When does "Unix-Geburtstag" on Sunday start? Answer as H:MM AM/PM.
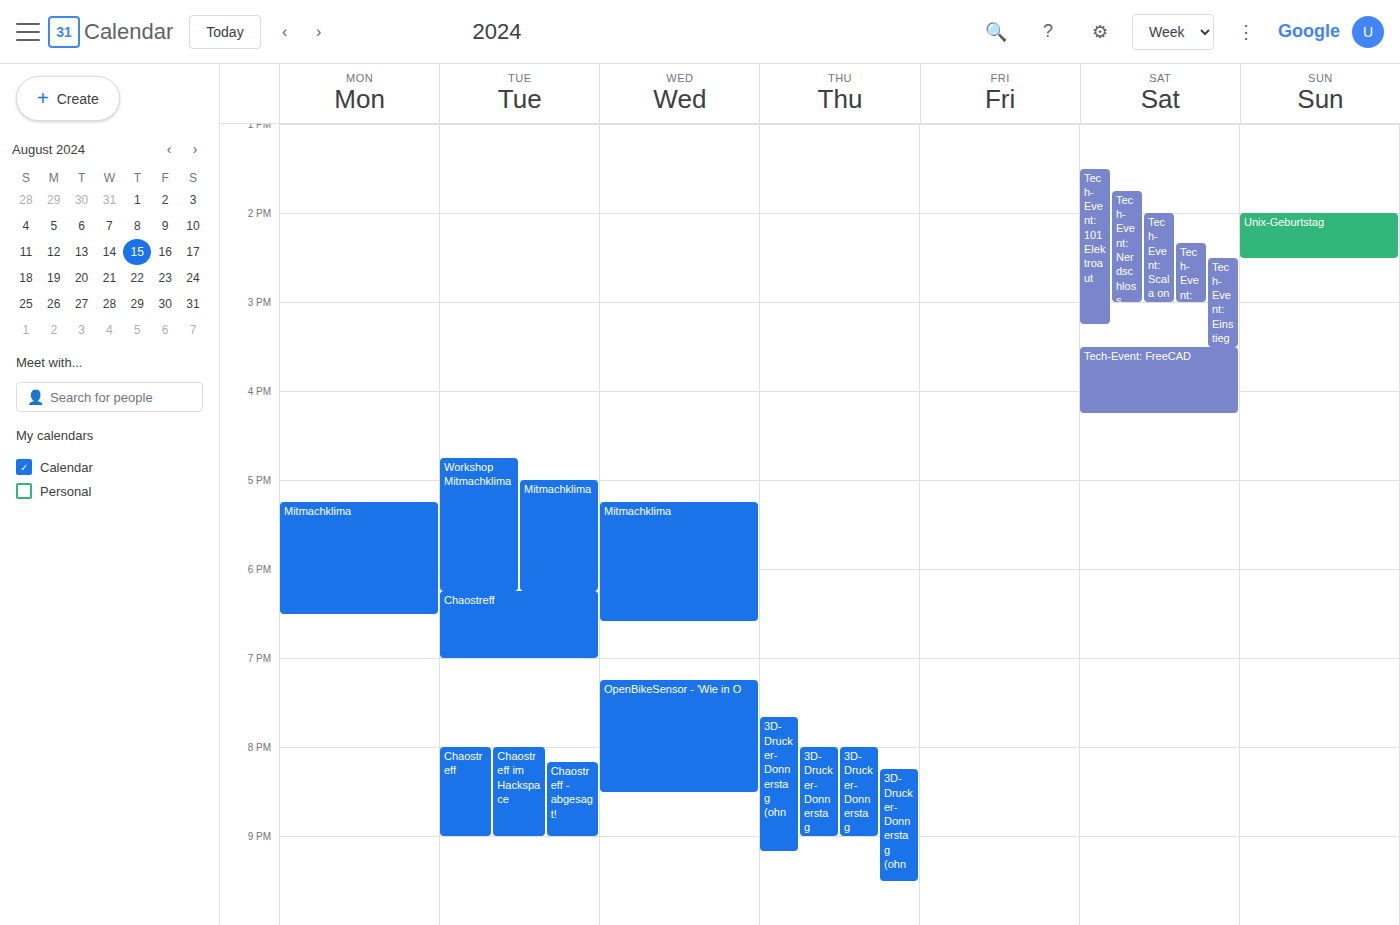
2:00 PM